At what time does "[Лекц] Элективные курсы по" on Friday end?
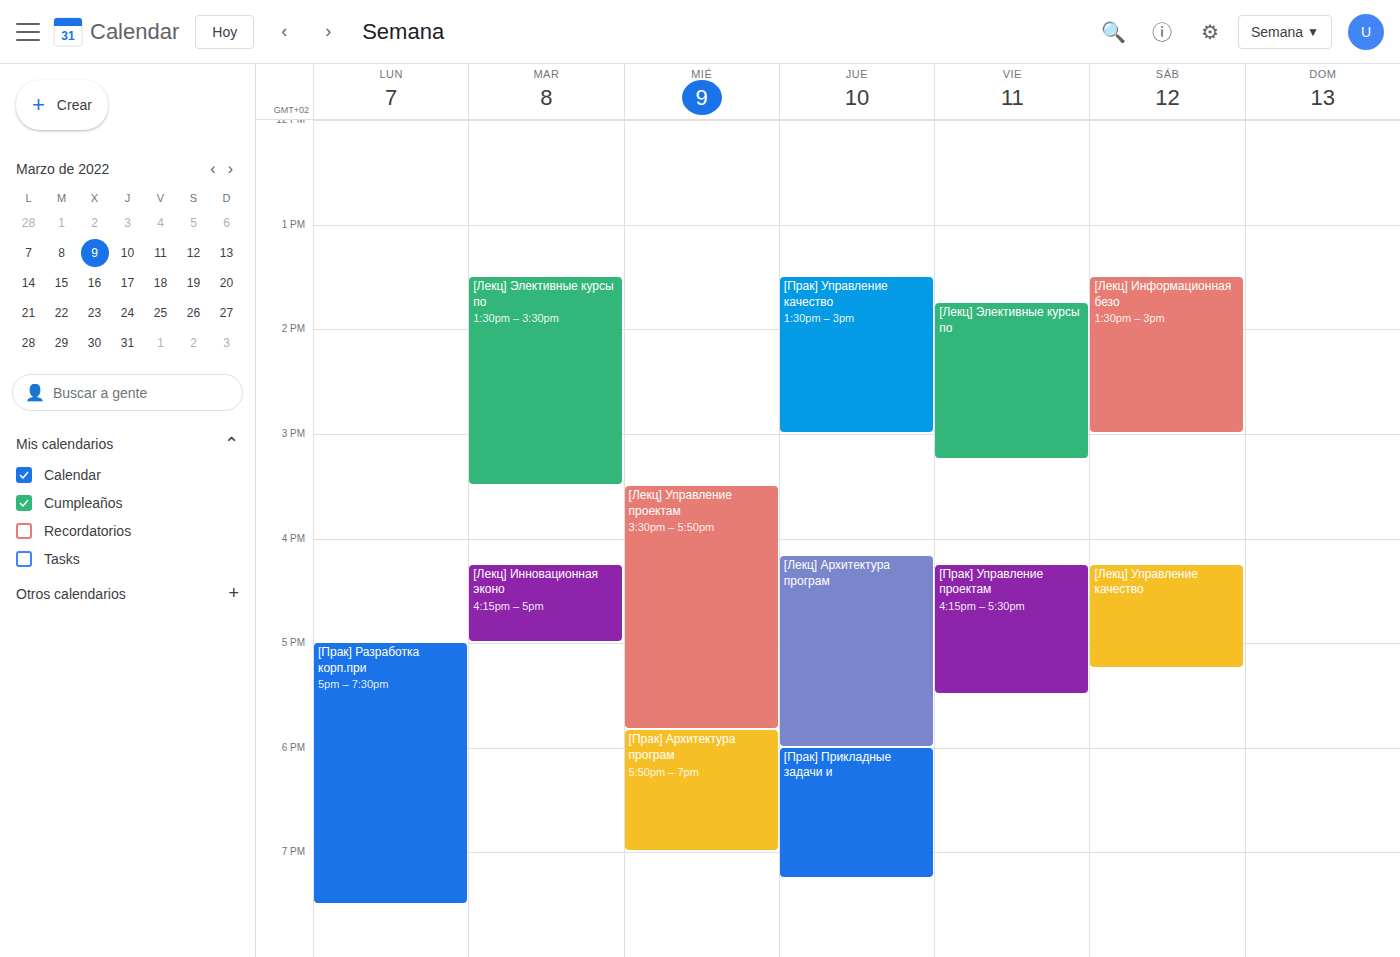
15:15